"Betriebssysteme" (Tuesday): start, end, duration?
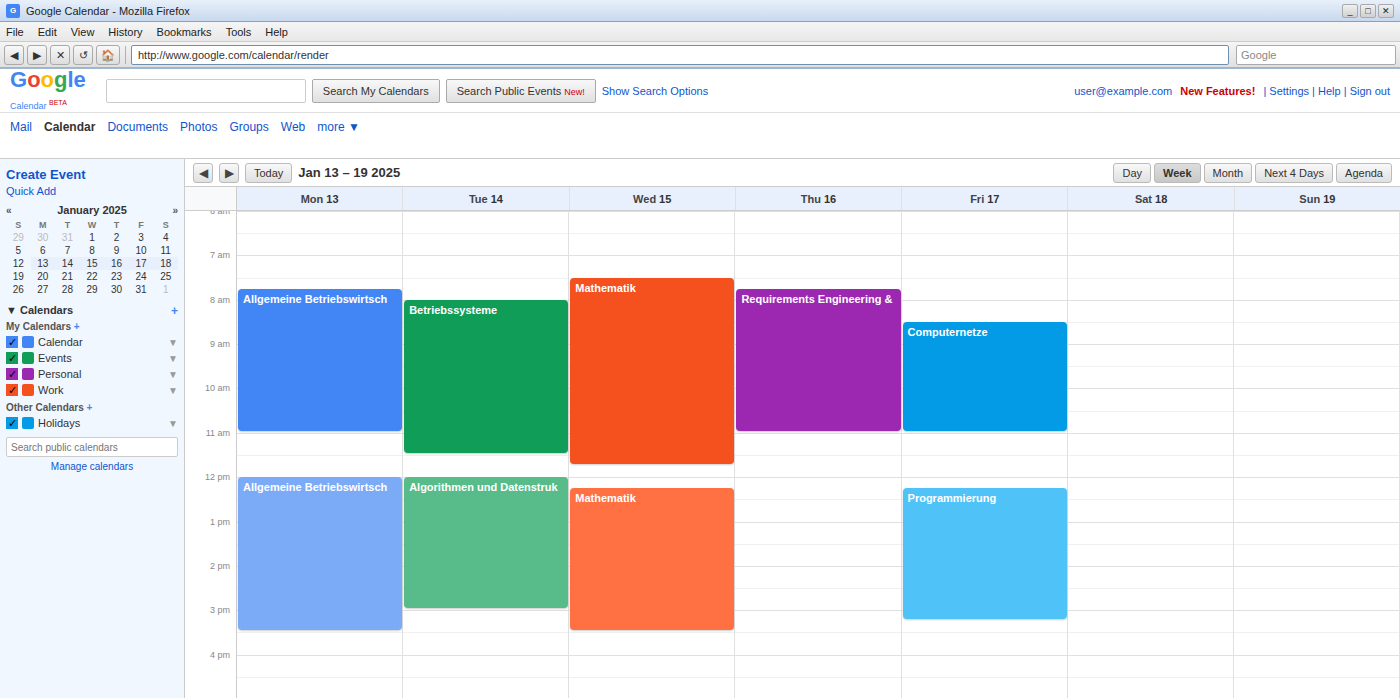
8:00 AM to 11:30 AM, 3 hours 30 minutes